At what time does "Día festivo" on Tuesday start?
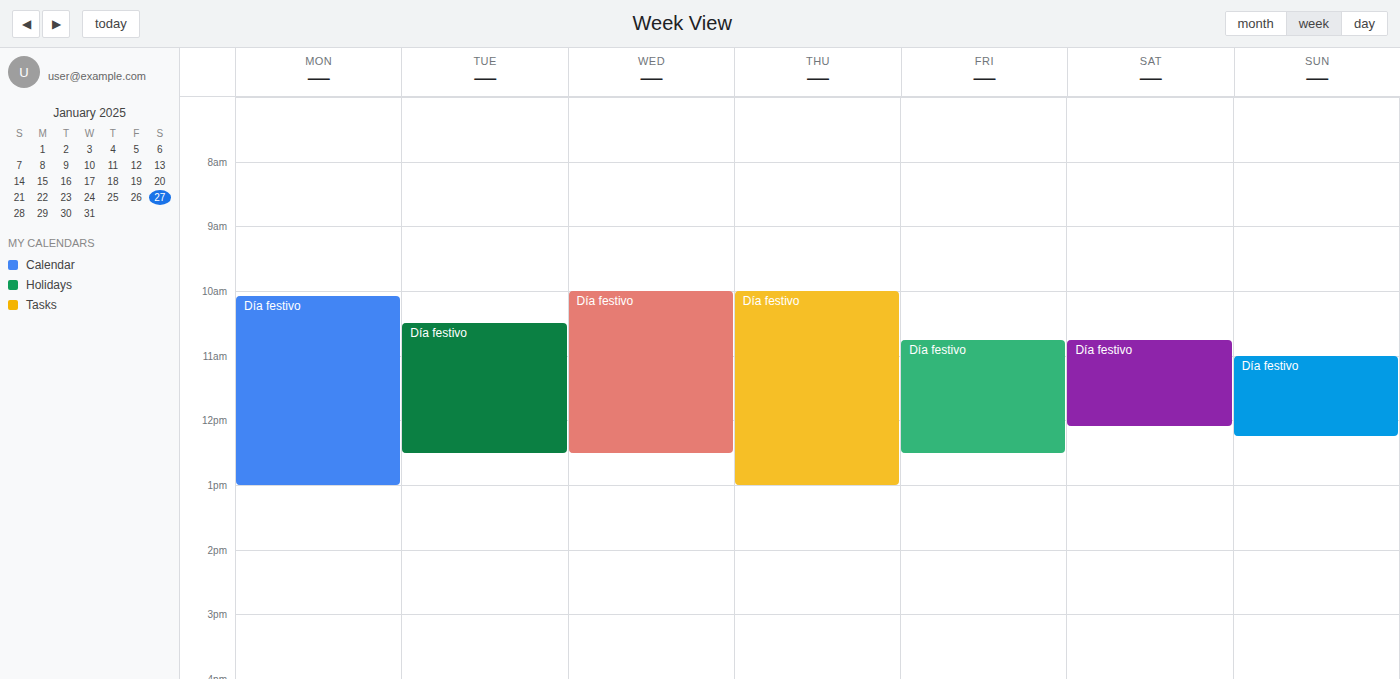
10:30 AM